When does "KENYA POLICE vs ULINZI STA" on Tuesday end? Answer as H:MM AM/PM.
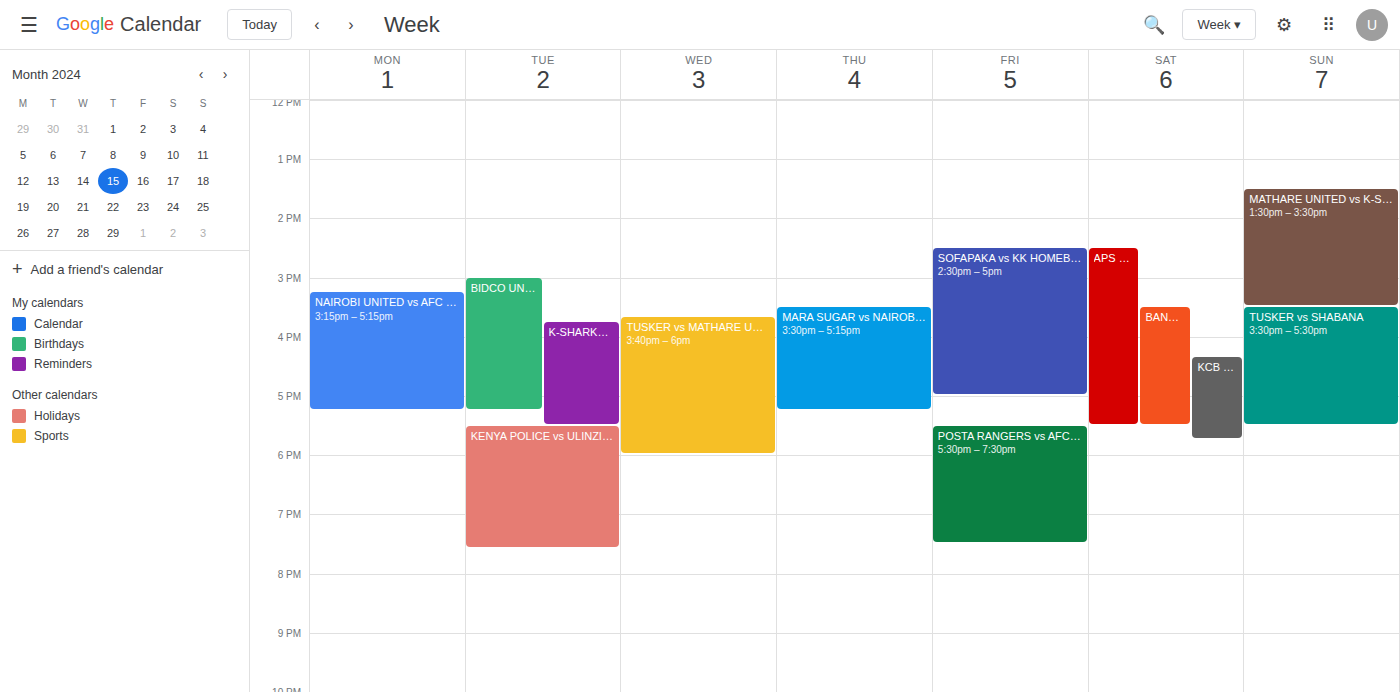
7:35 PM